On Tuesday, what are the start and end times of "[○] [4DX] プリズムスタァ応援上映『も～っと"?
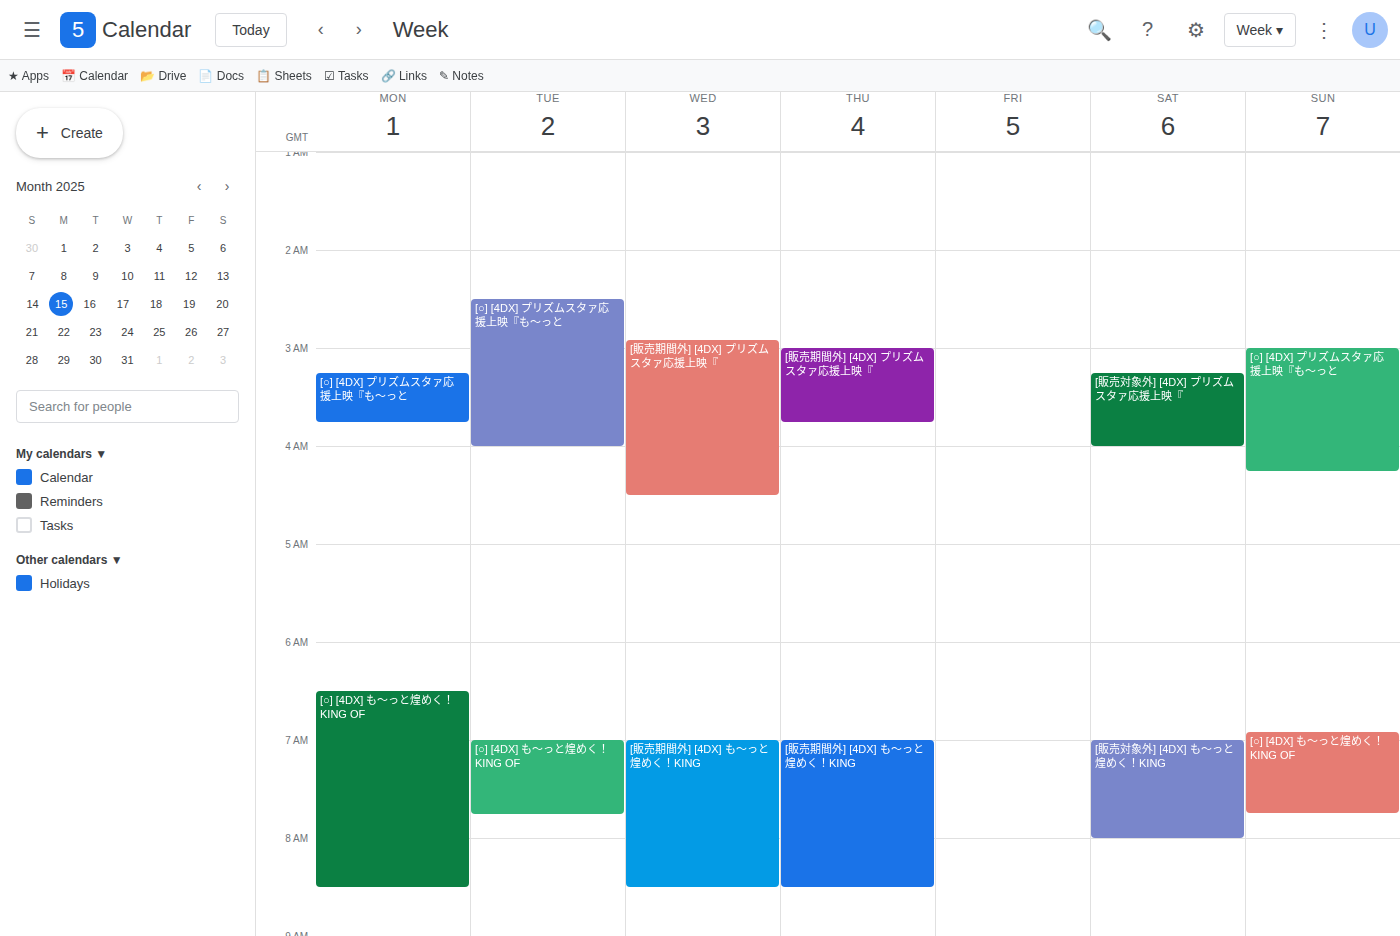
2:30 AM to 4:00 AM